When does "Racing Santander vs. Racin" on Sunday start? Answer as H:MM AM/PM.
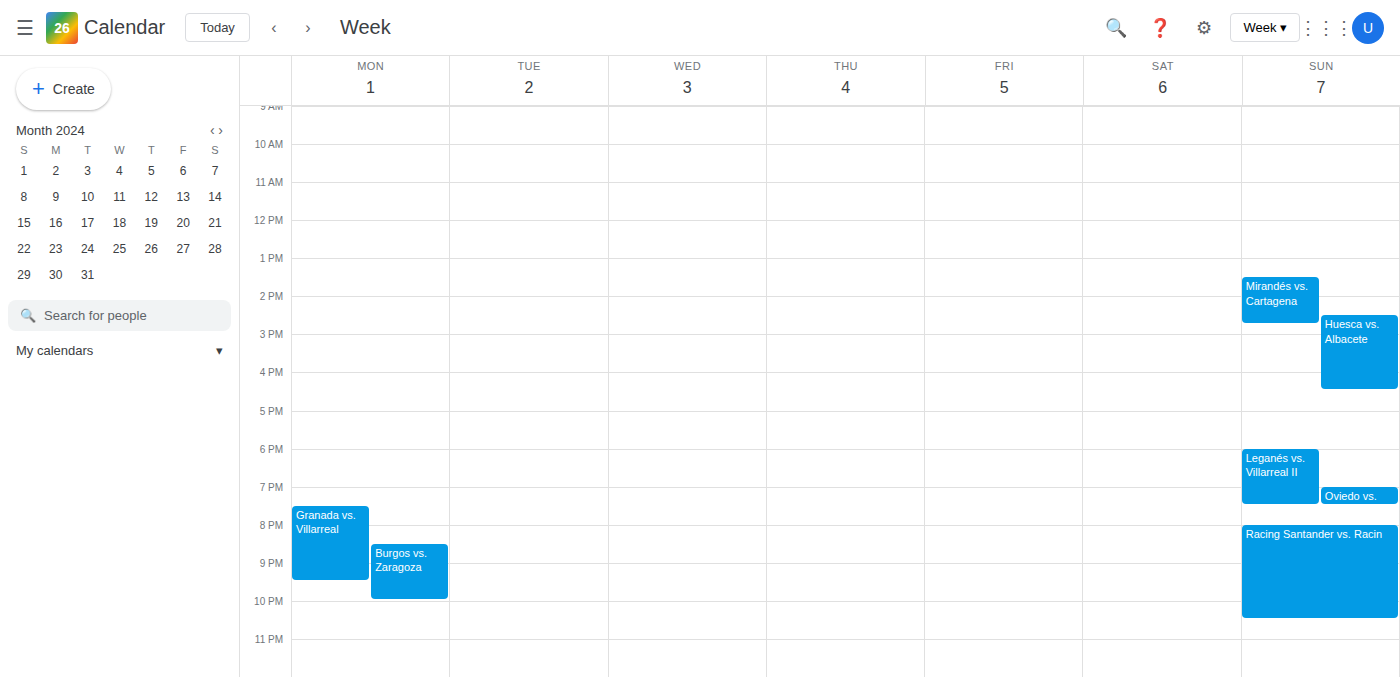
8:00 PM